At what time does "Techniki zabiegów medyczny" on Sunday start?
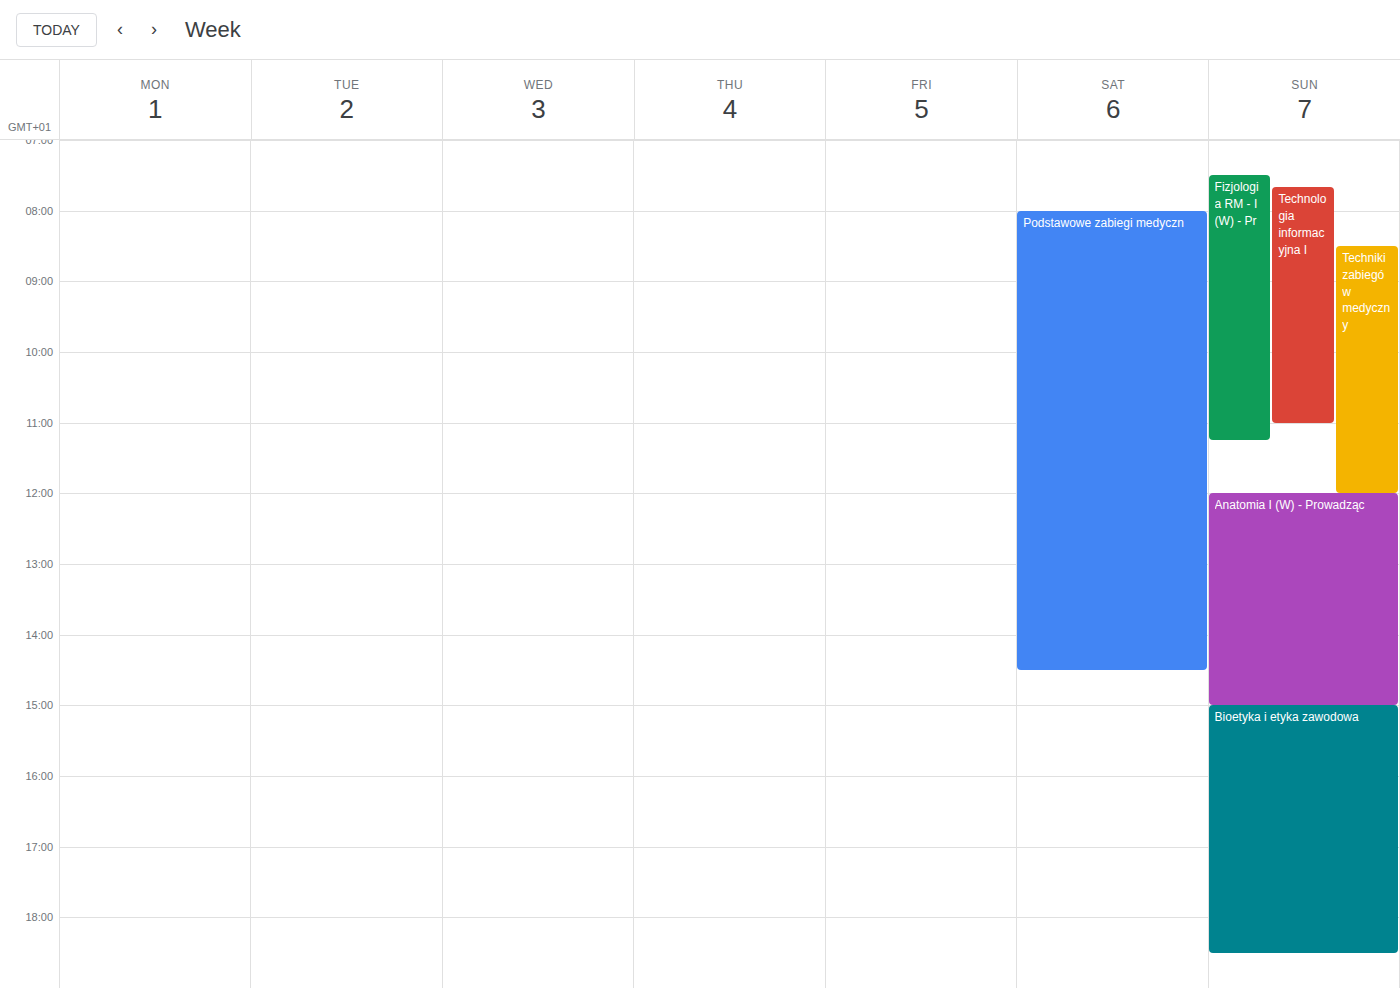
8:30 AM